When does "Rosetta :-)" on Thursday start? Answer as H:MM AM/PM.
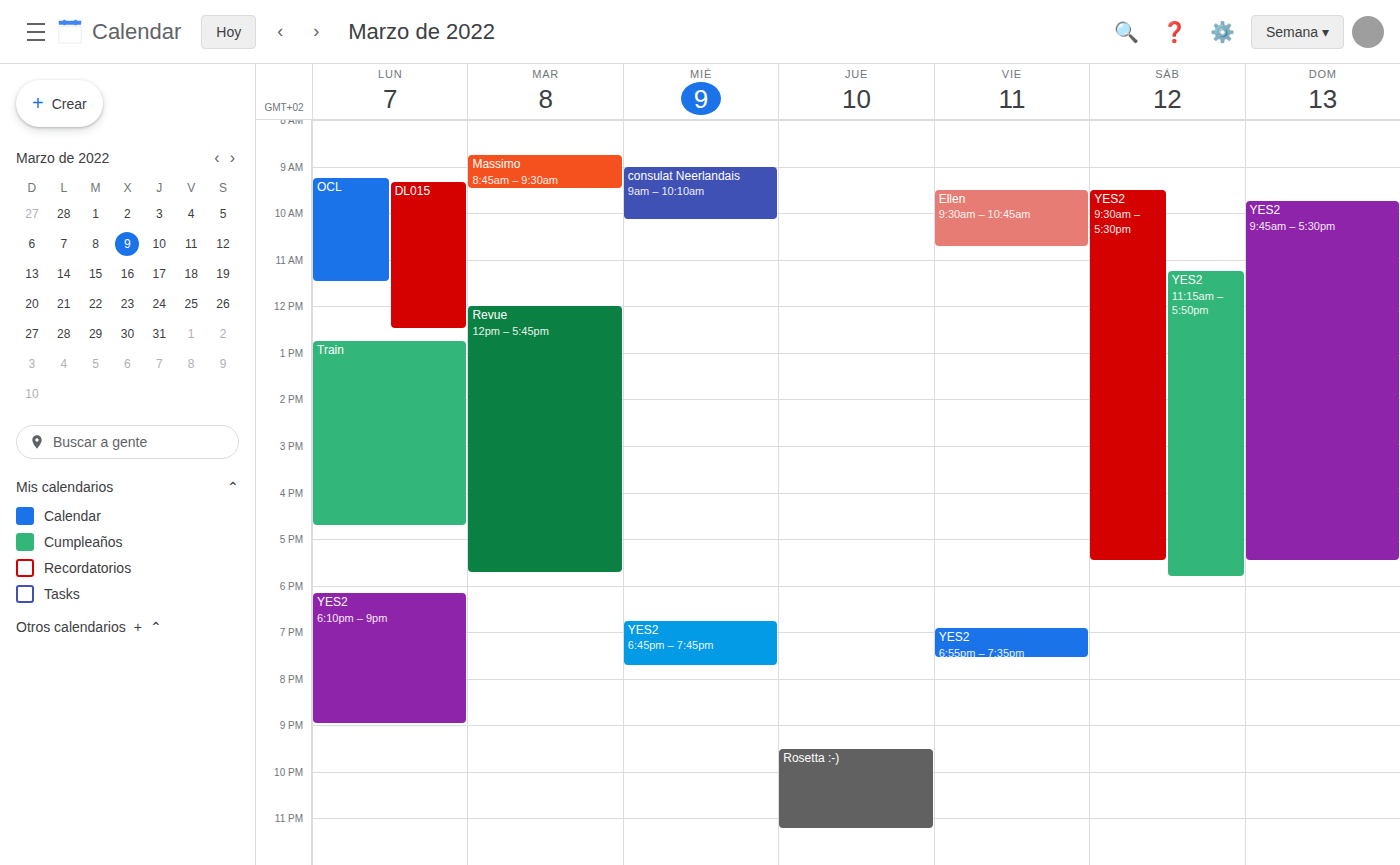
9:30 PM